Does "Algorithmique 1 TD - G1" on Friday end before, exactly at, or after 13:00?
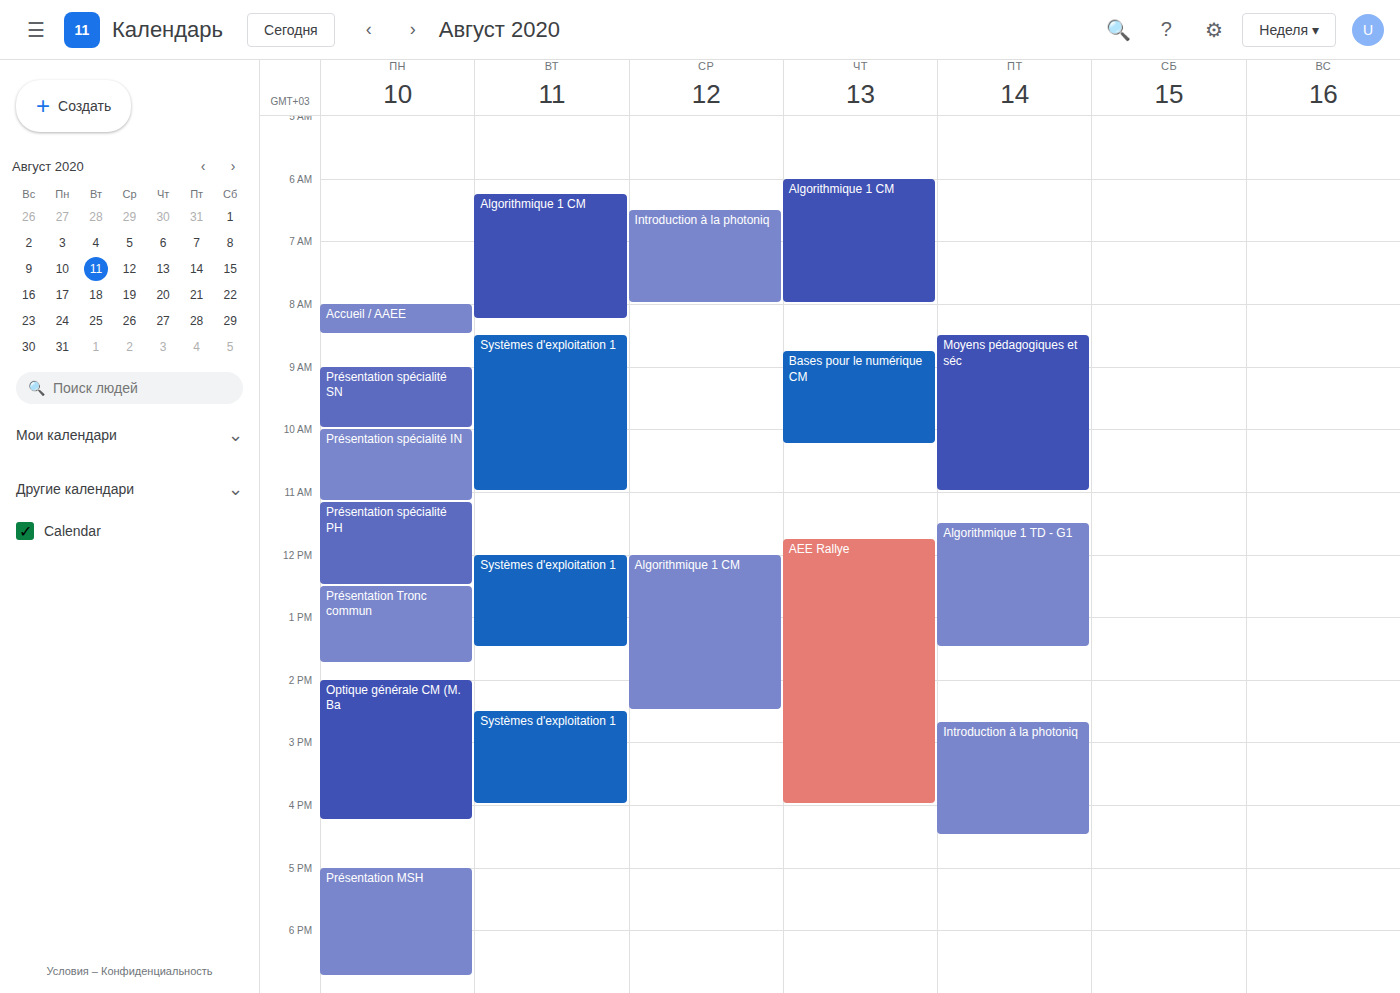
13:30 -- after 13:00, 30 minutes below the 13:00 line.